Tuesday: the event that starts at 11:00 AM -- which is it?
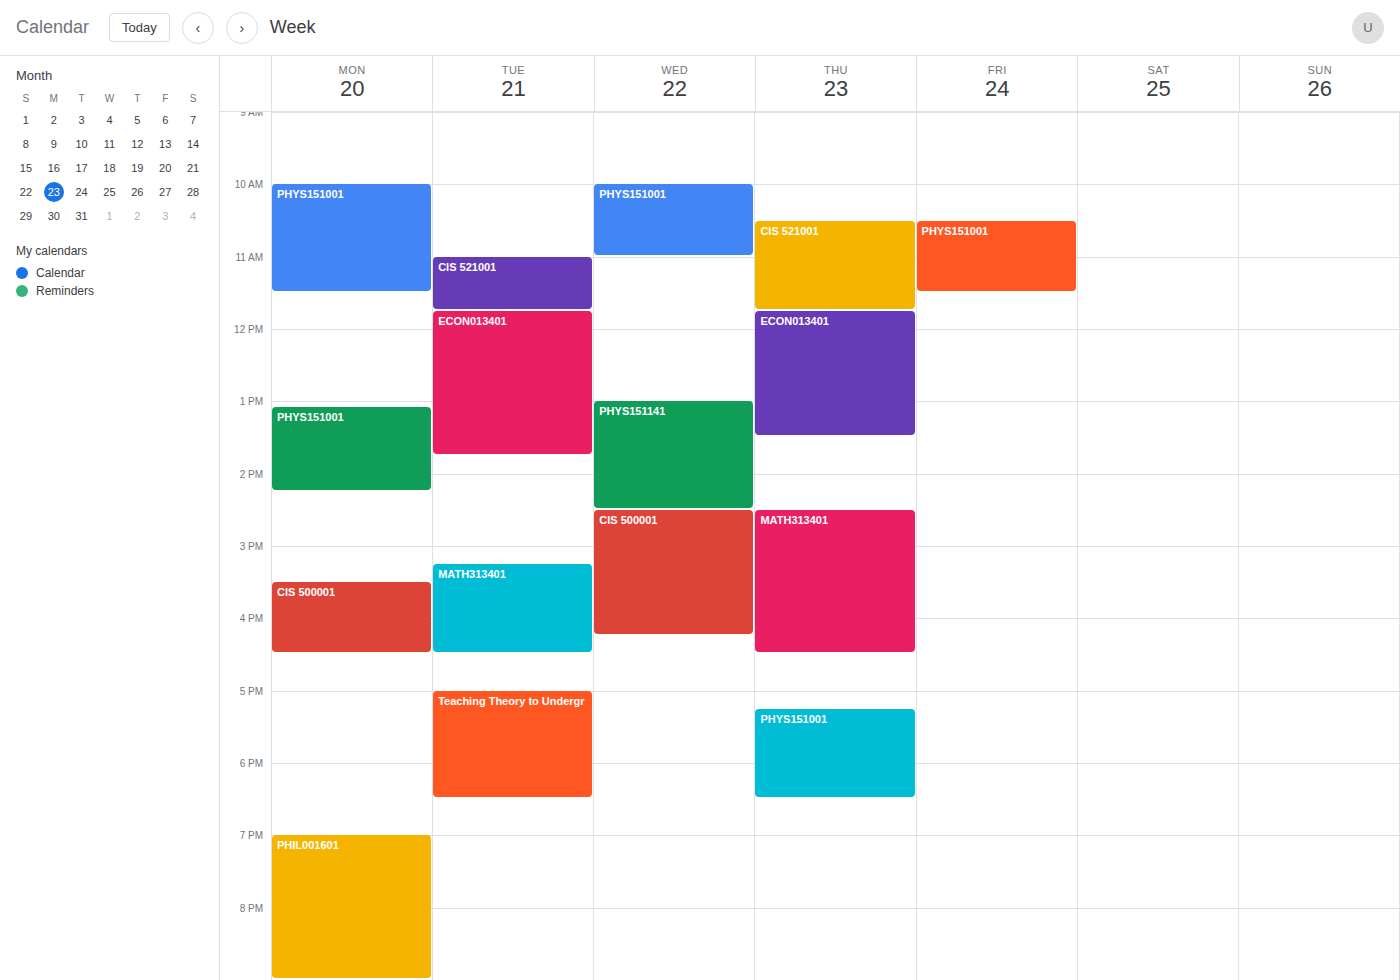
"CIS 521001"